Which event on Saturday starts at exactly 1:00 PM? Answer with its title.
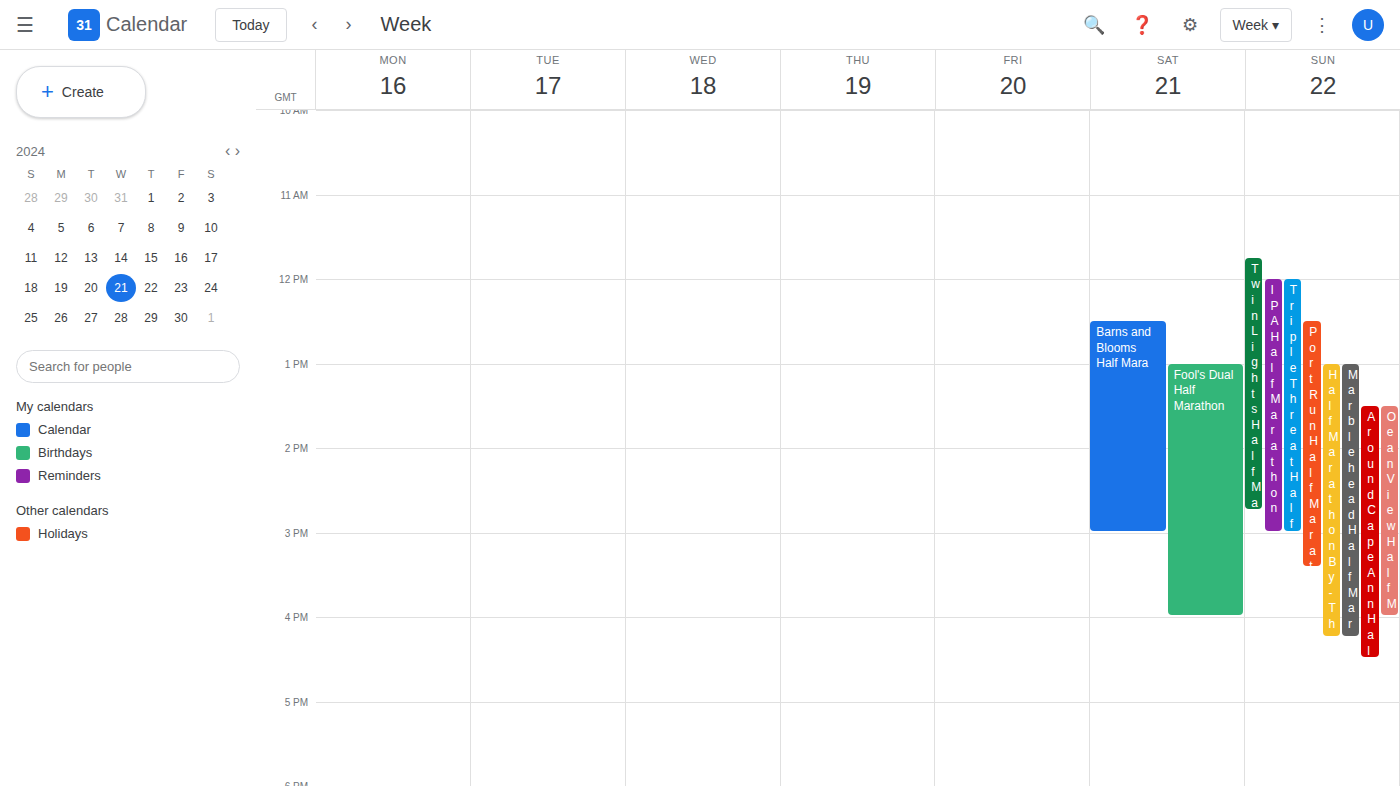
"Fool's Dual Half Marathon"